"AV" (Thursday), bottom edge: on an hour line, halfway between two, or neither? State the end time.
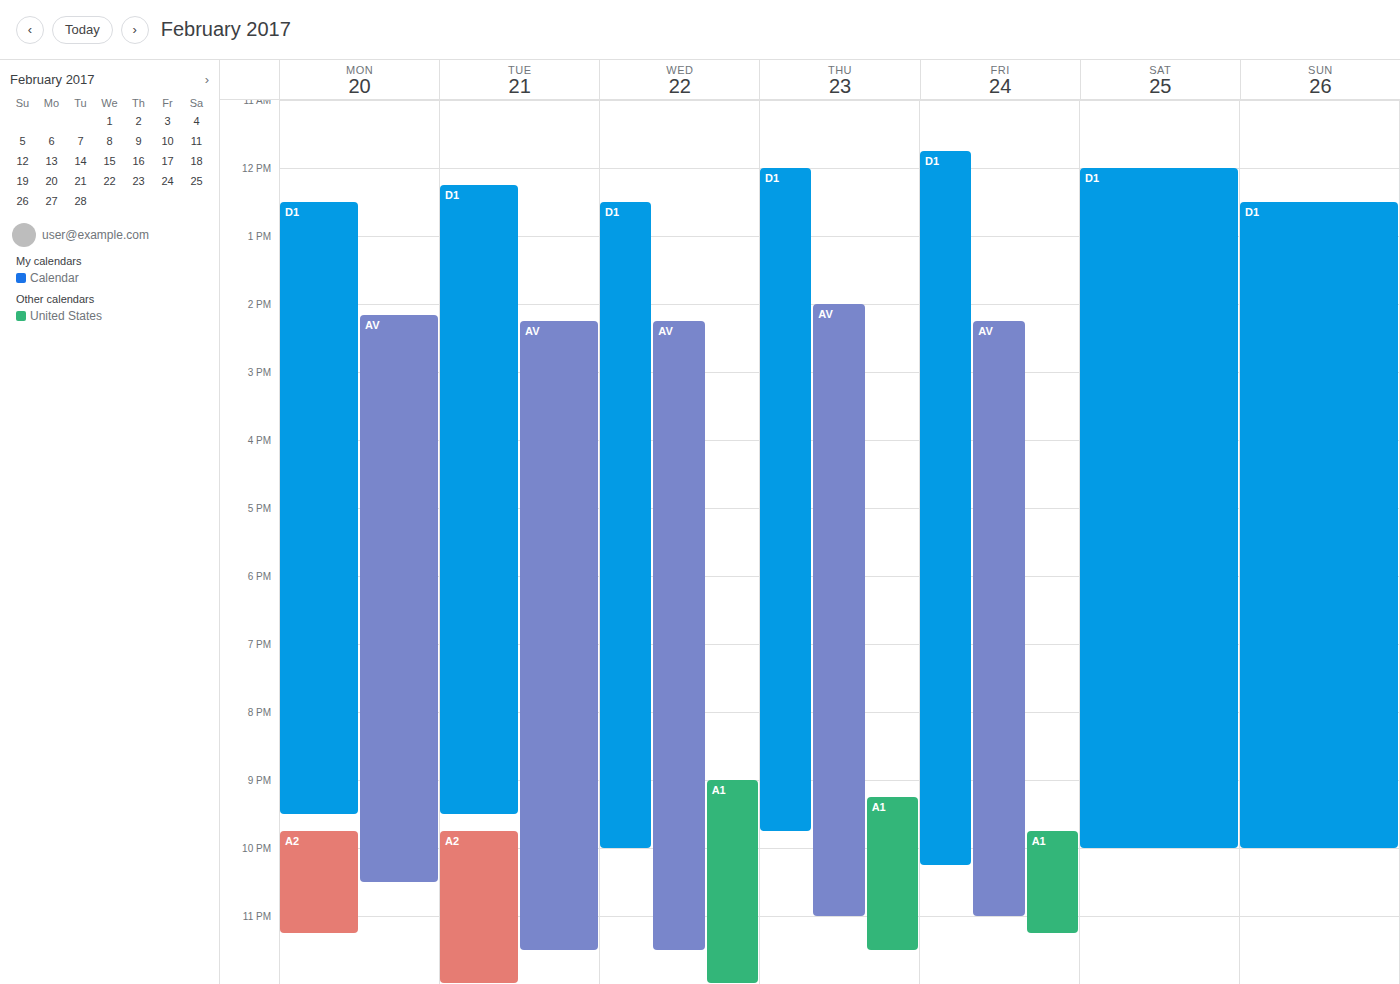
11:00 PM -- exactly on the 11 PM line.